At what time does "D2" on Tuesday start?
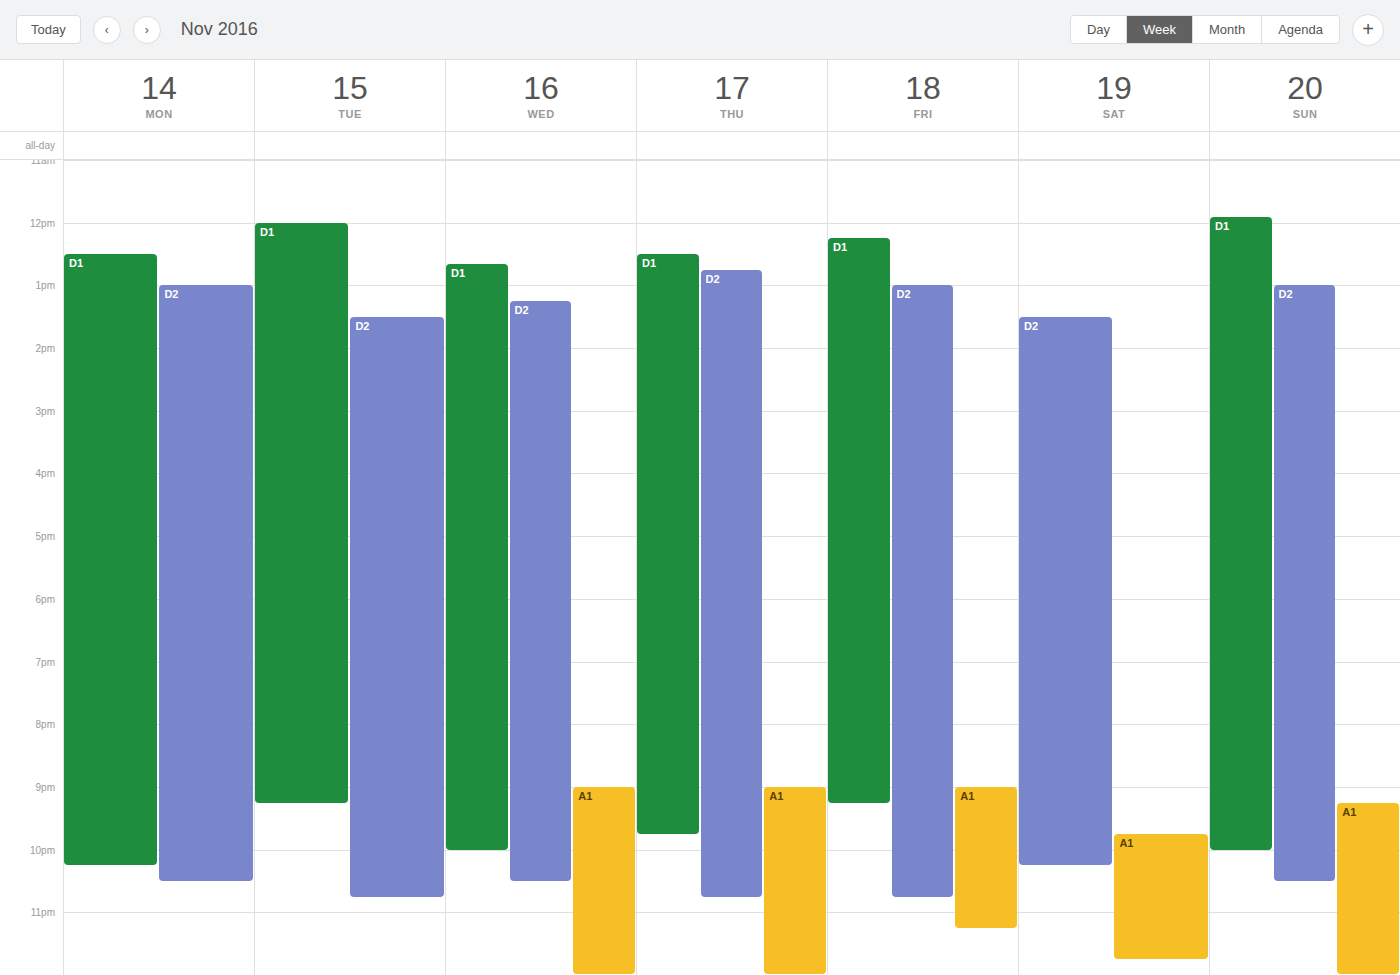
1:30 PM